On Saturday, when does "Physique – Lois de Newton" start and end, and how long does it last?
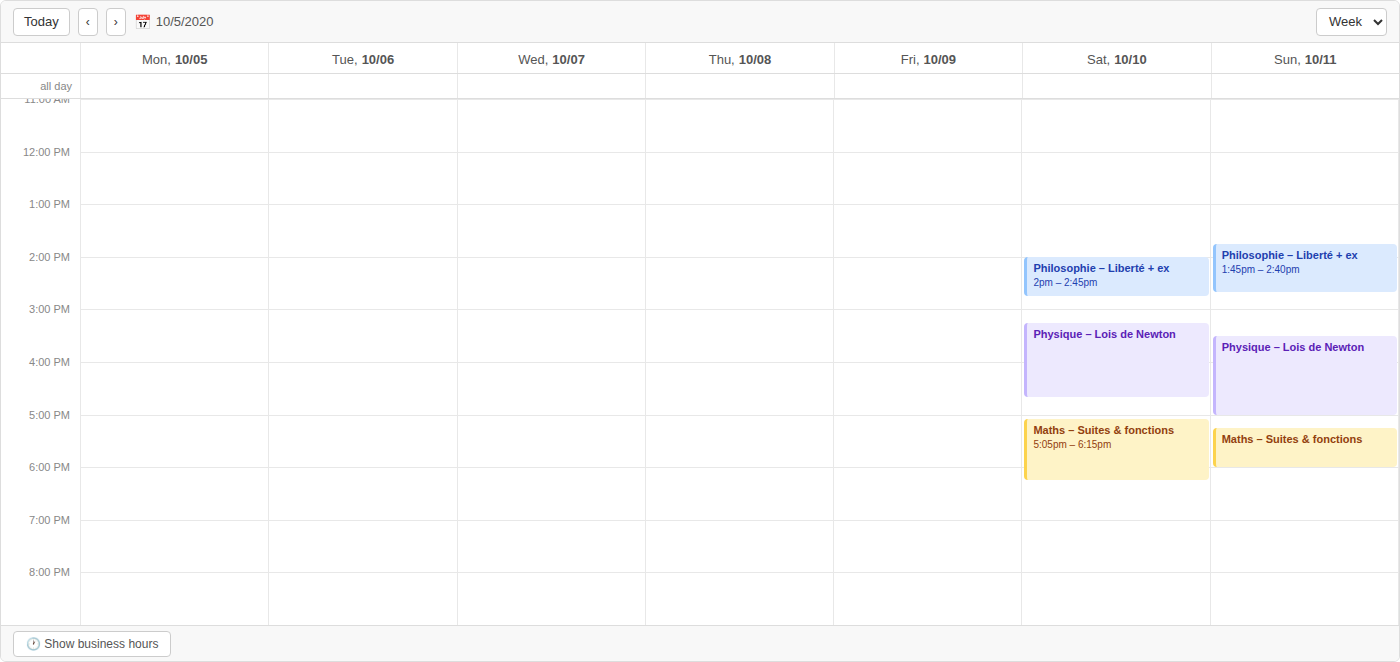
3:15 PM to 4:40 PM, 1 hour 25 minutes